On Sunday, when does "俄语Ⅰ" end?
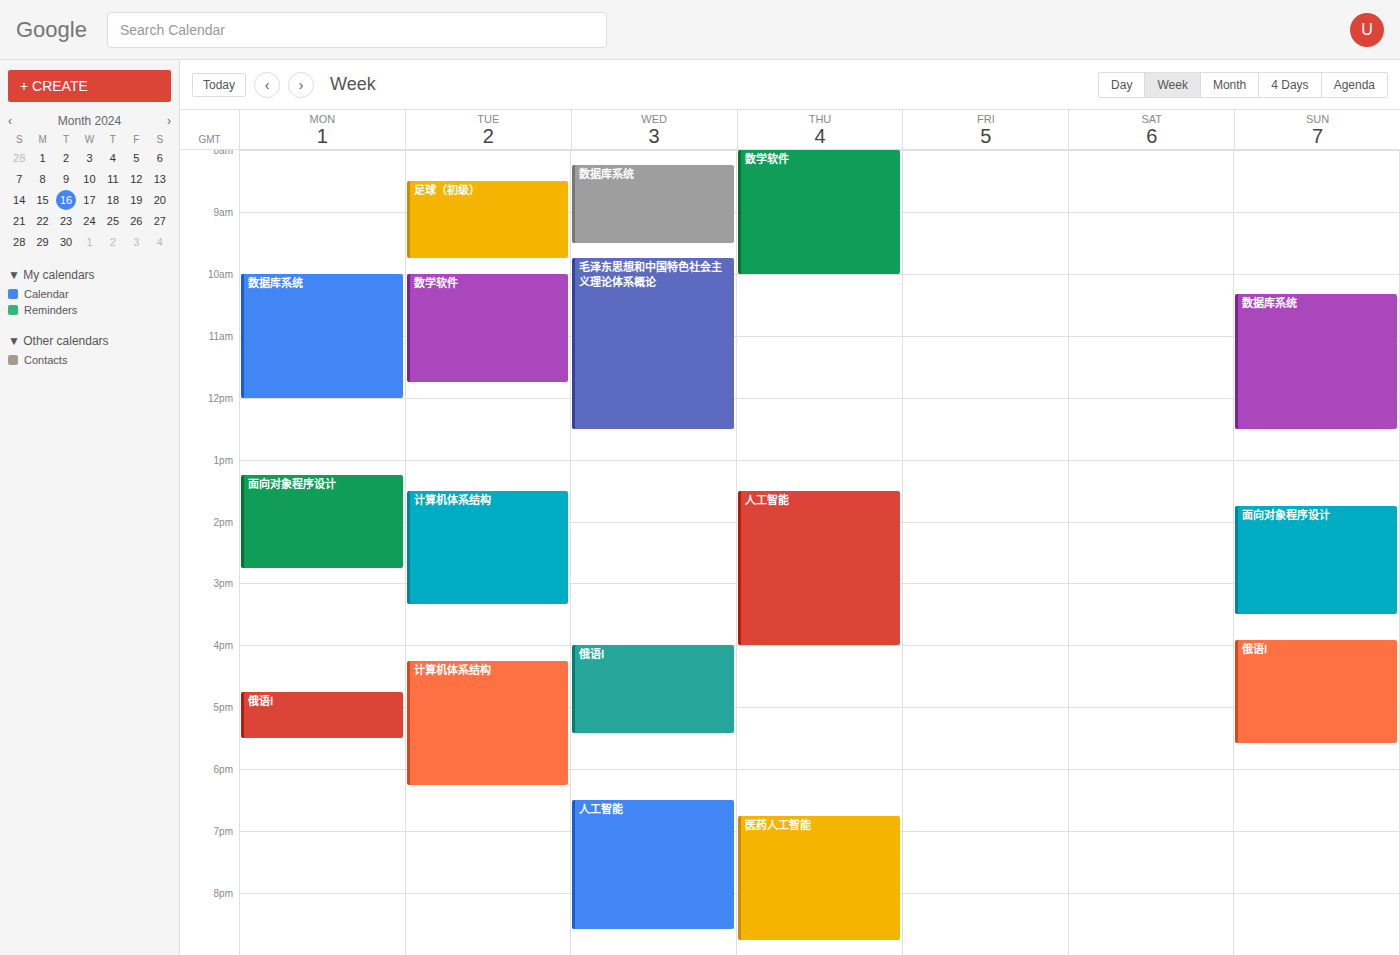
5:35 PM